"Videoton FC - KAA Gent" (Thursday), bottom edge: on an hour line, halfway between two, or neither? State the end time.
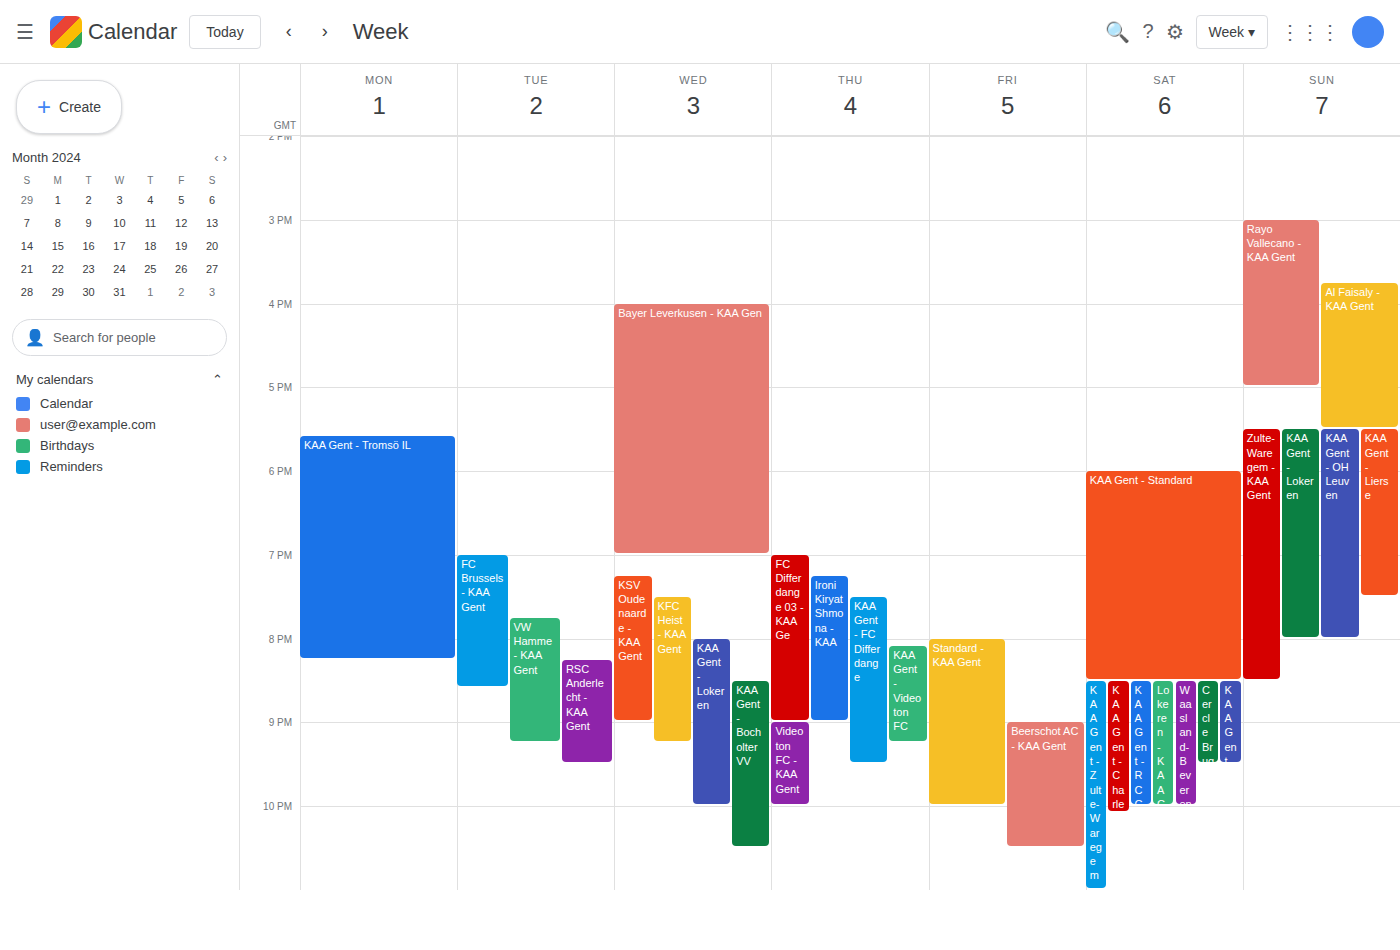
10:00 PM -- exactly on the 10 PM line.